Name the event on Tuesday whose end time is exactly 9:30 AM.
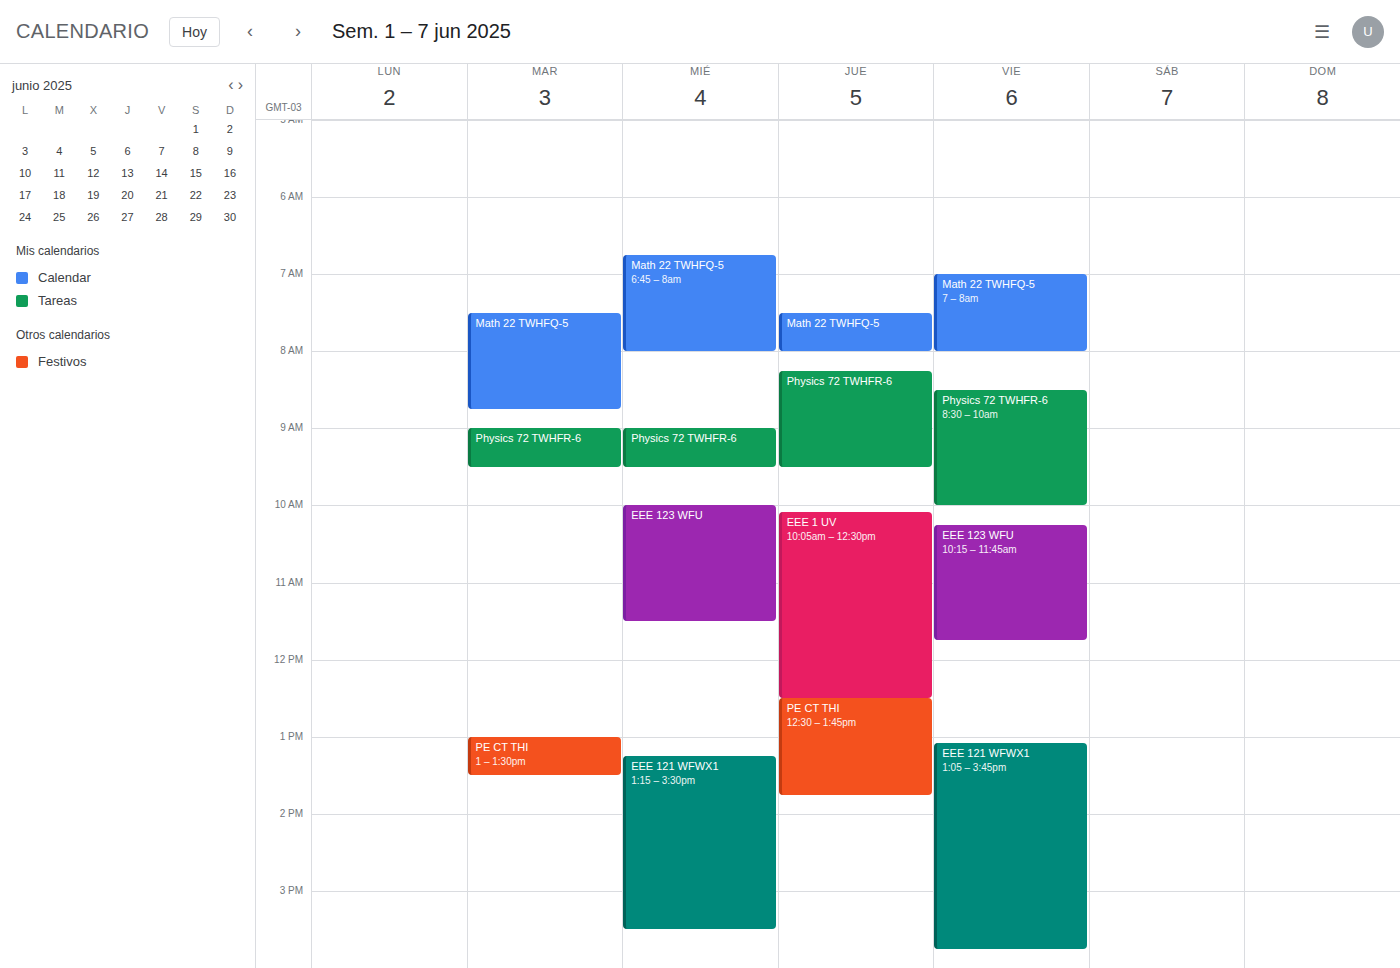
"Physics 72 TWHFR-6"